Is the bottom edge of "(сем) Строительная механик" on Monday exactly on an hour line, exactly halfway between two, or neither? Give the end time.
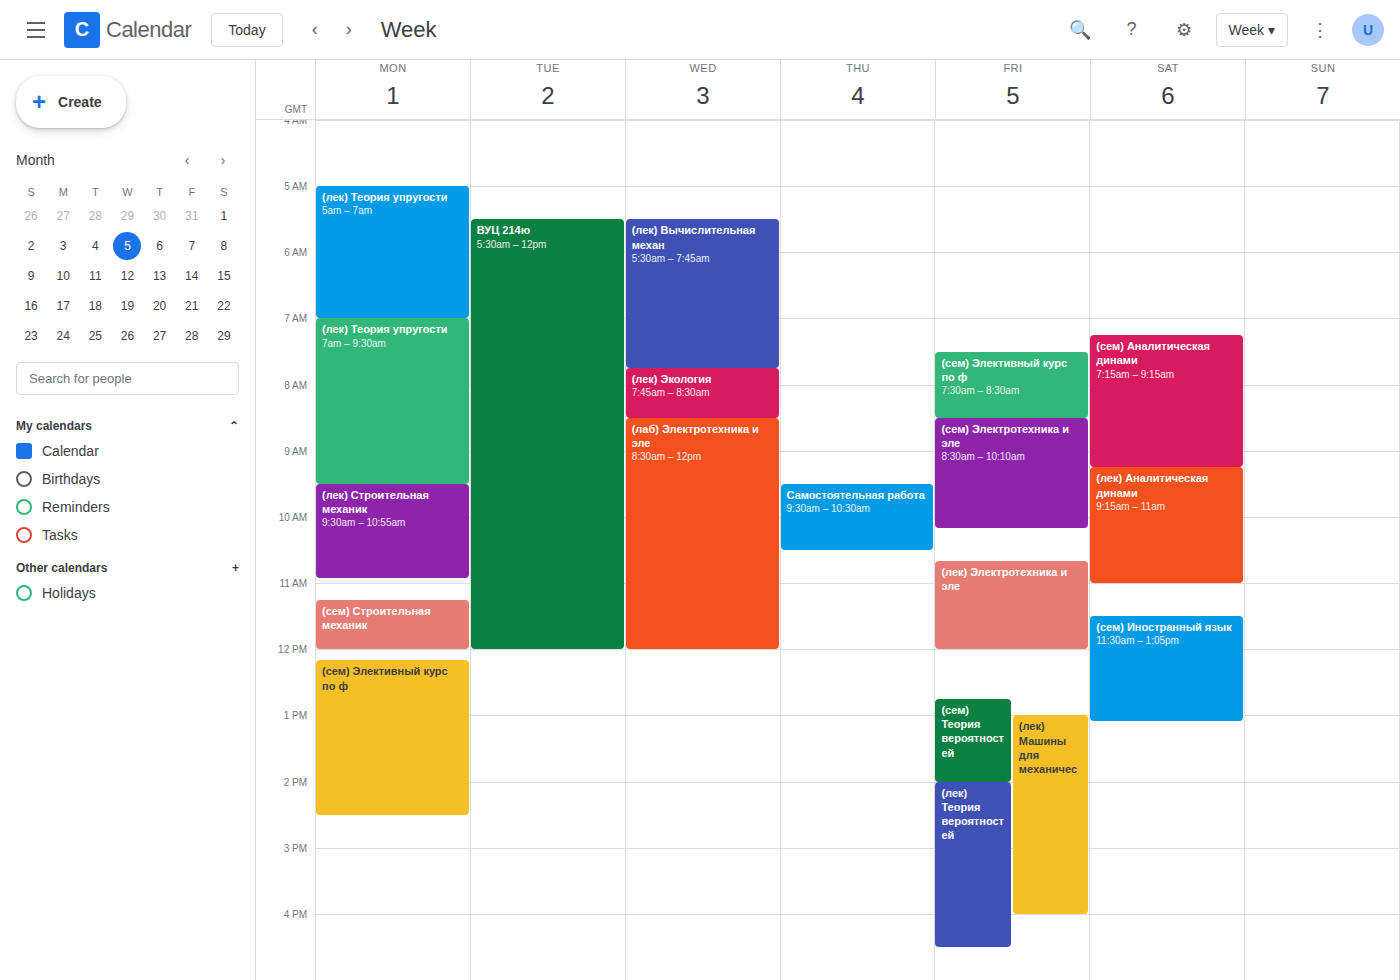
12:00 PM -- exactly on the 12 PM line.